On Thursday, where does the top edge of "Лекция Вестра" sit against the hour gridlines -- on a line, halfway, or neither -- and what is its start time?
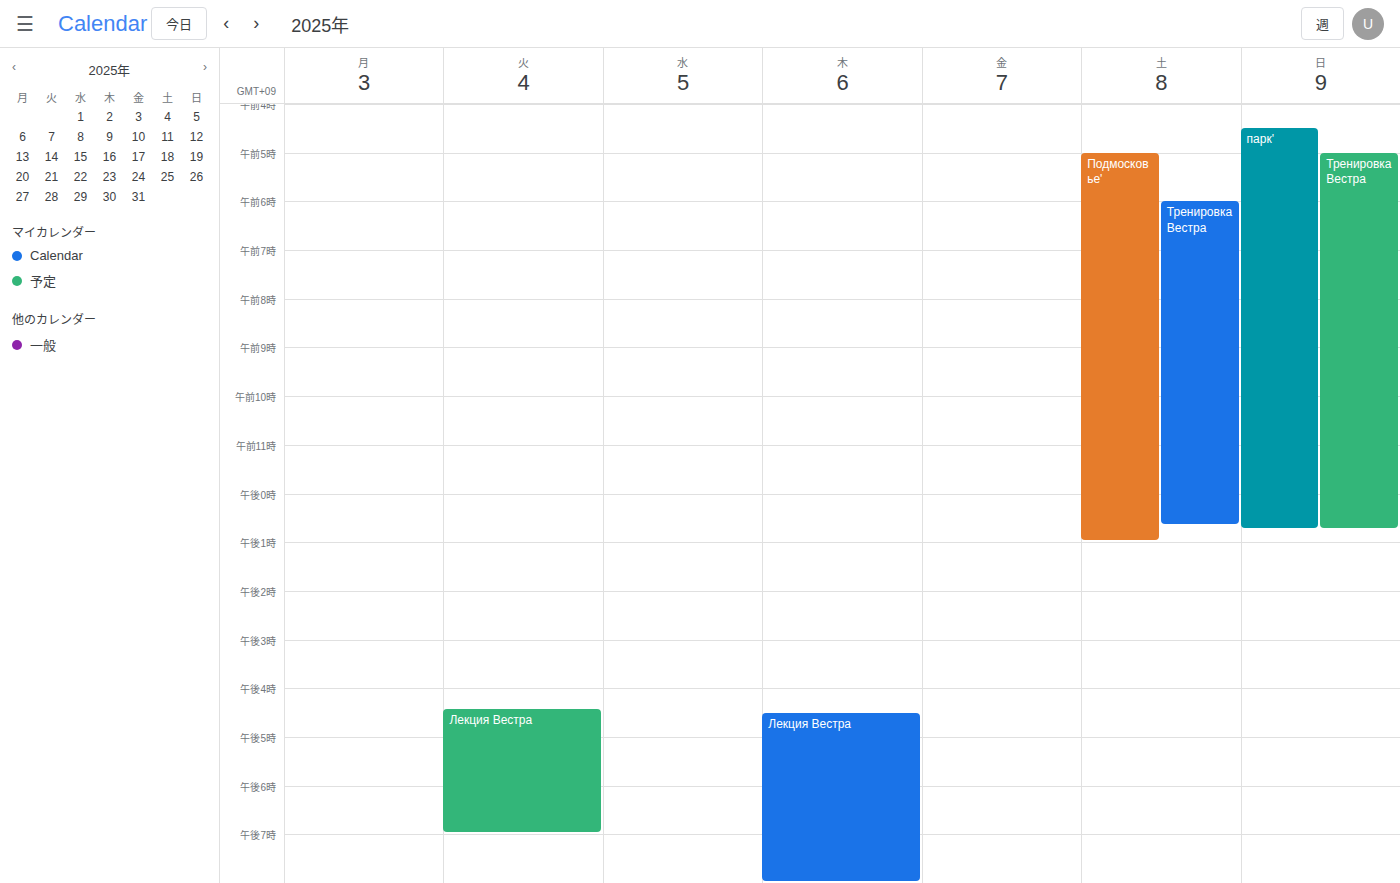
4:30 PM -- halfway between the 4 PM and 5 PM lines.